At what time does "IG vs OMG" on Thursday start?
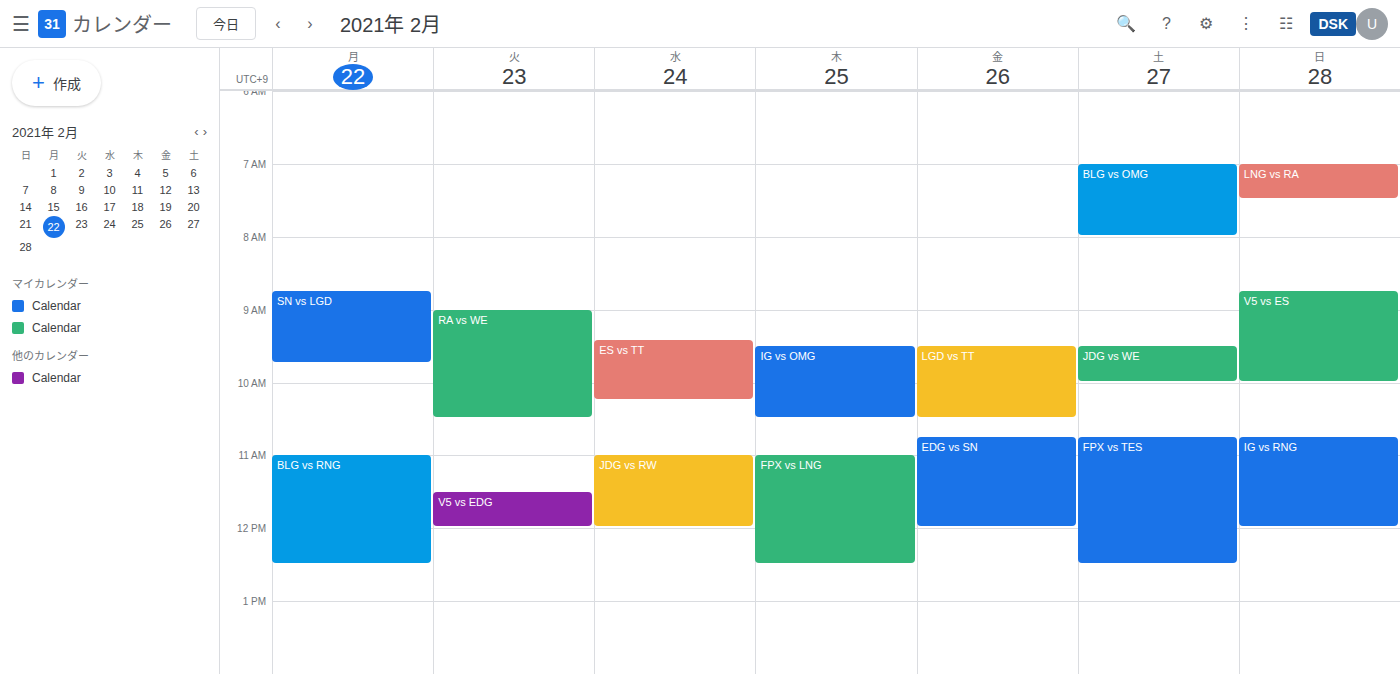
9:30 AM